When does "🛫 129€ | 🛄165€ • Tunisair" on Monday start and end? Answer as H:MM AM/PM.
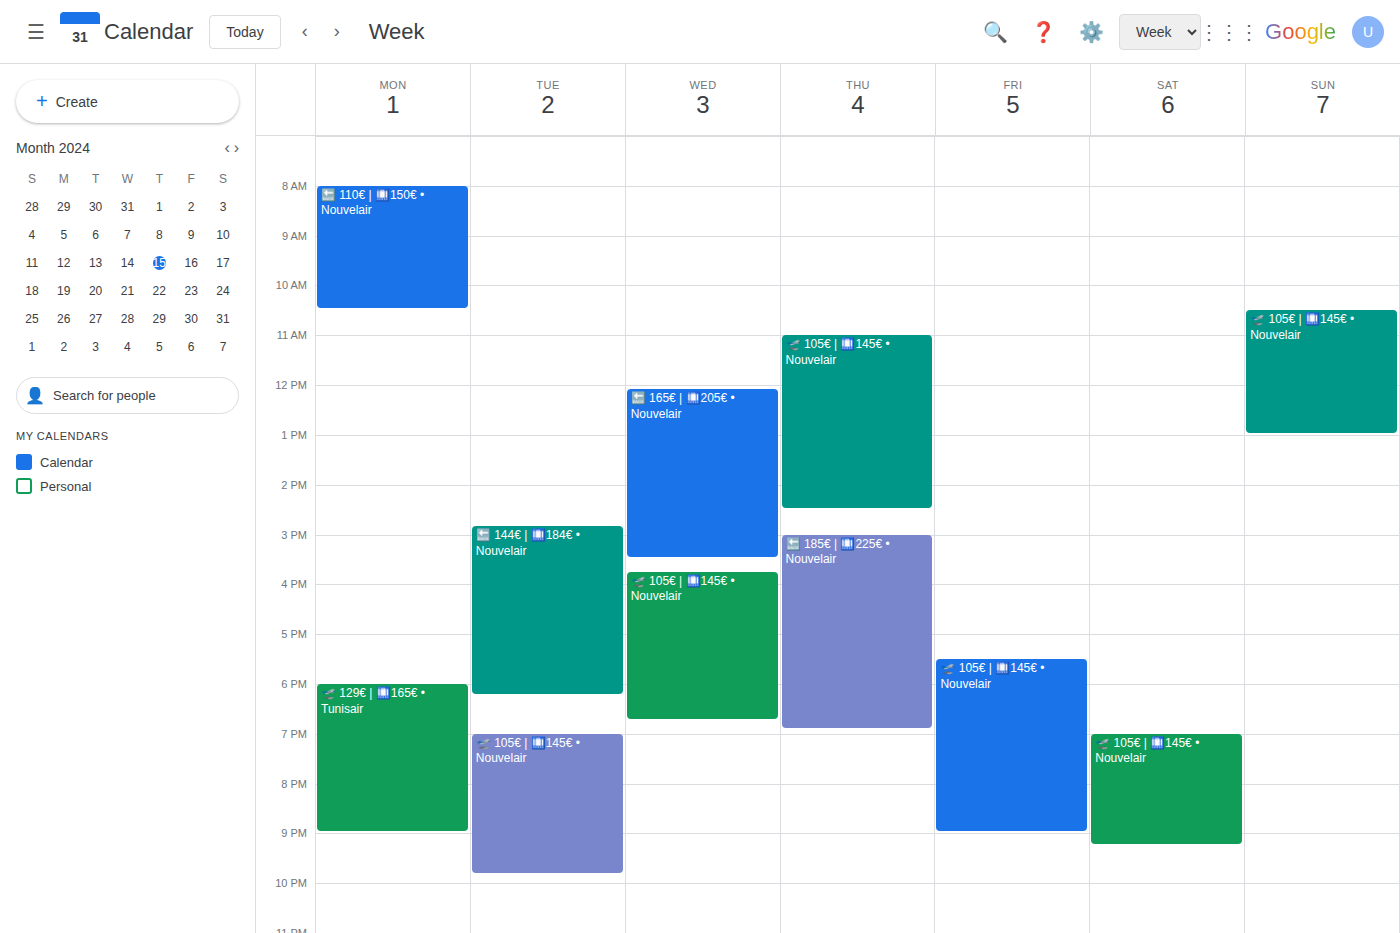
6:00 PM to 9:00 PM